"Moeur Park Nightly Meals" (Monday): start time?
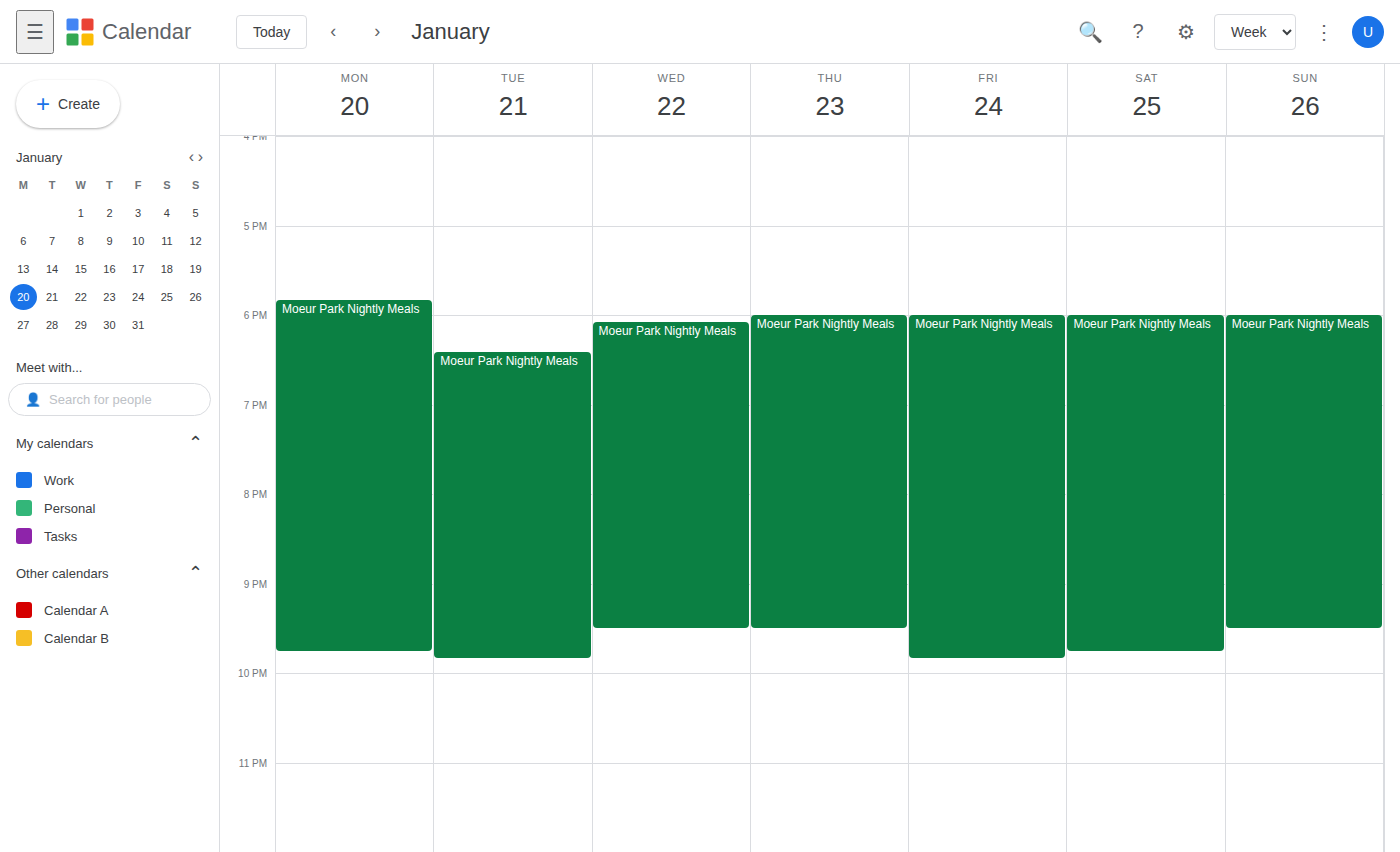
5:50 PM